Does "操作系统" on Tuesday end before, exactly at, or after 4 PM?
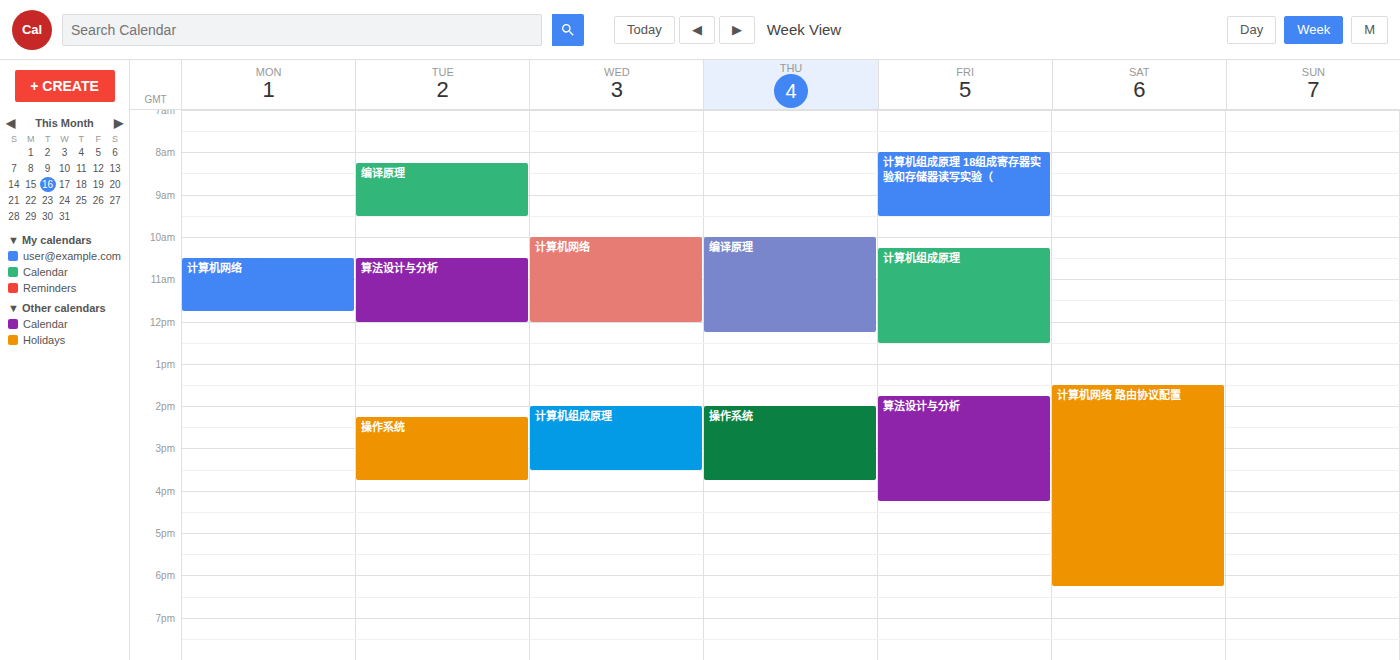
3:45 PM -- before 4 PM, 15 minutes above the 4 PM line.